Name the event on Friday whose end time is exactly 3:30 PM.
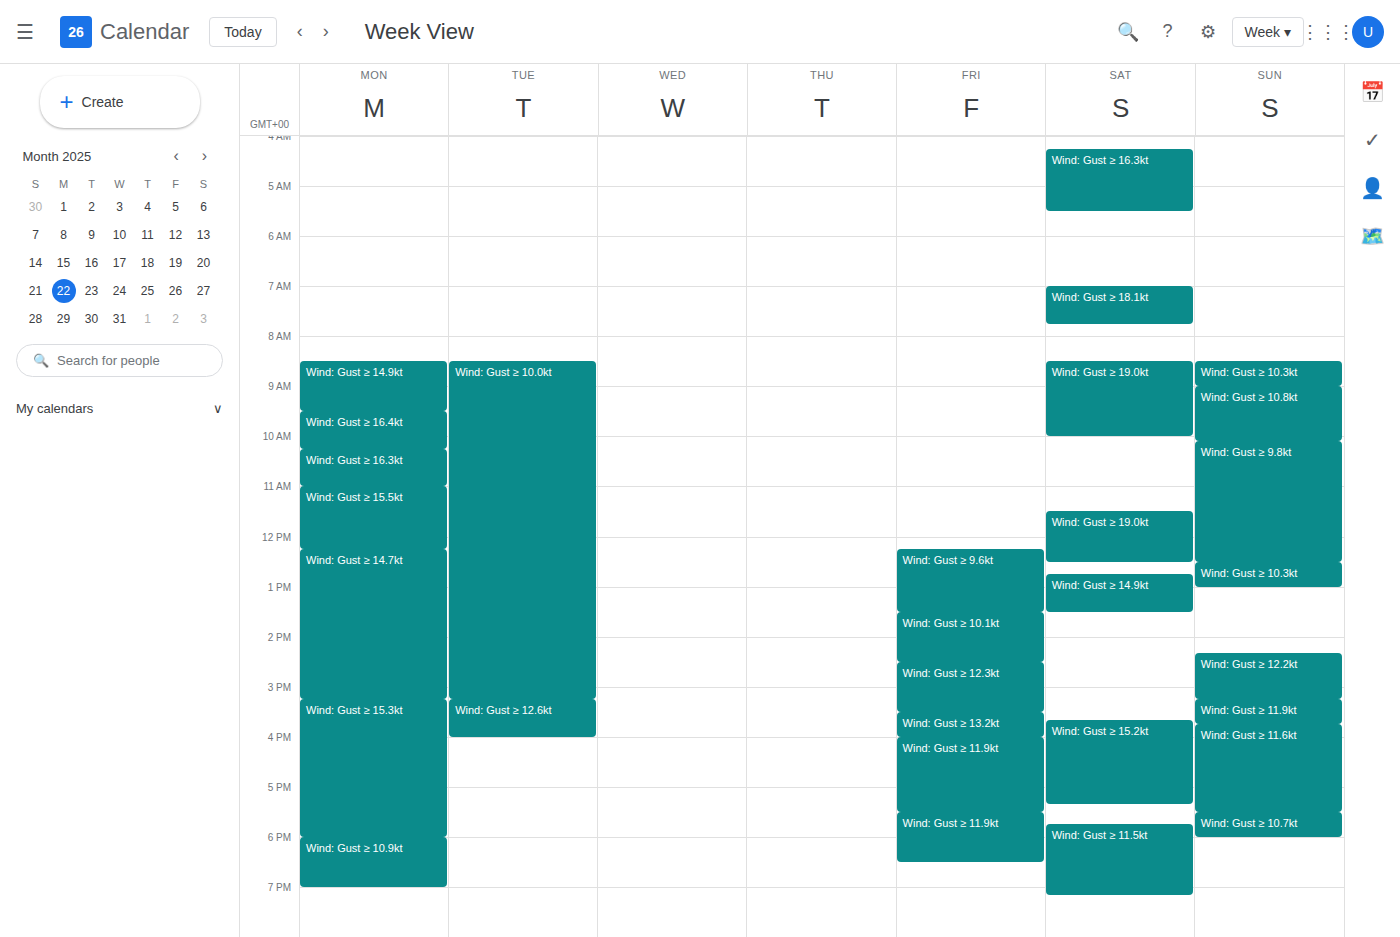
"Wind: Gust ≥ 12.3kt"